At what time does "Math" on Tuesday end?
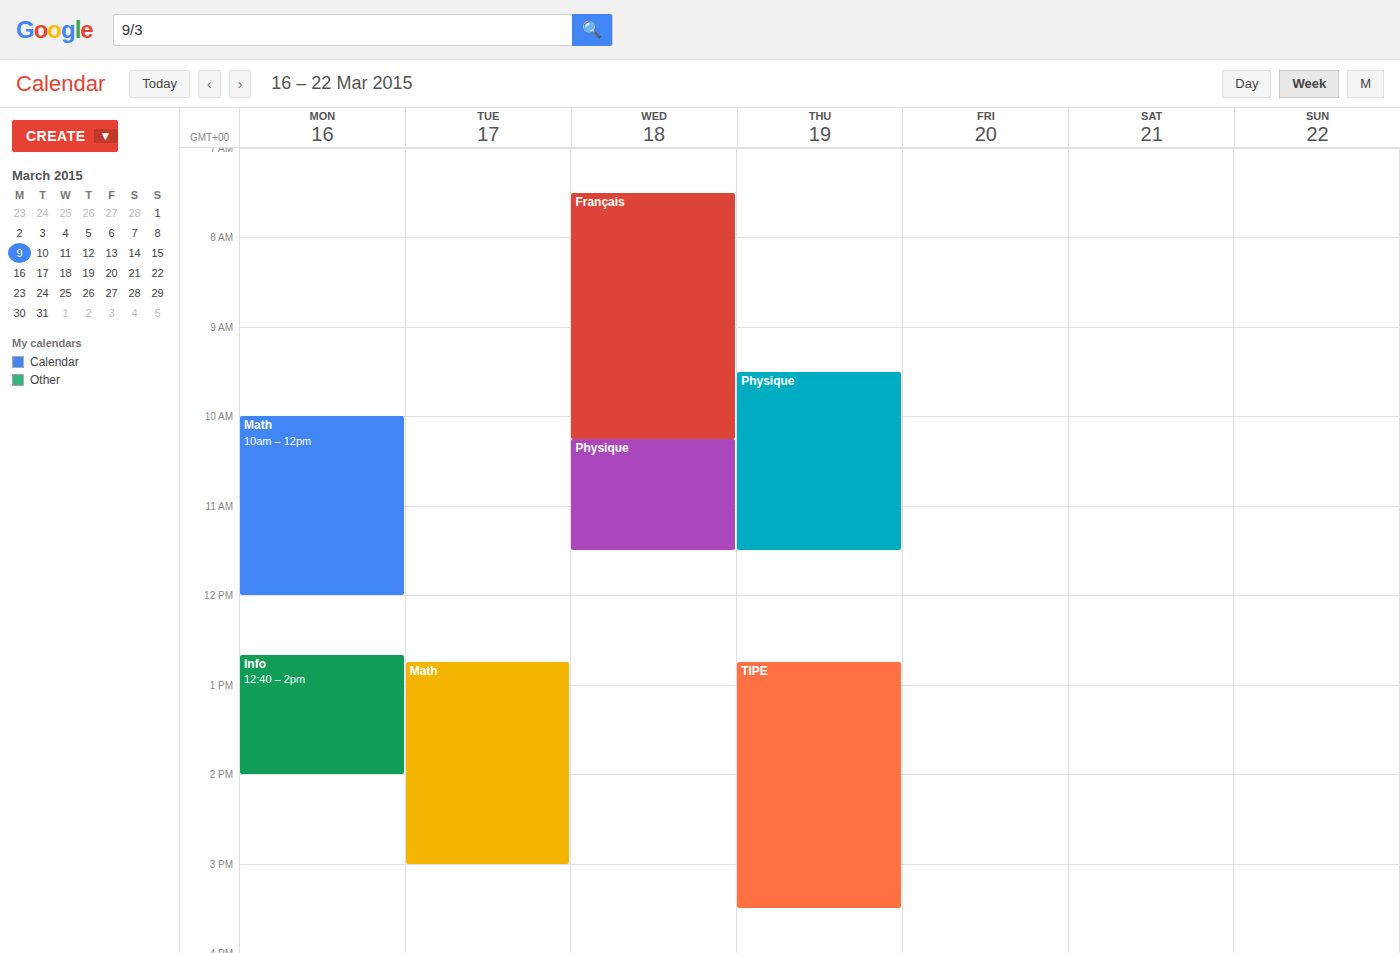
15:00